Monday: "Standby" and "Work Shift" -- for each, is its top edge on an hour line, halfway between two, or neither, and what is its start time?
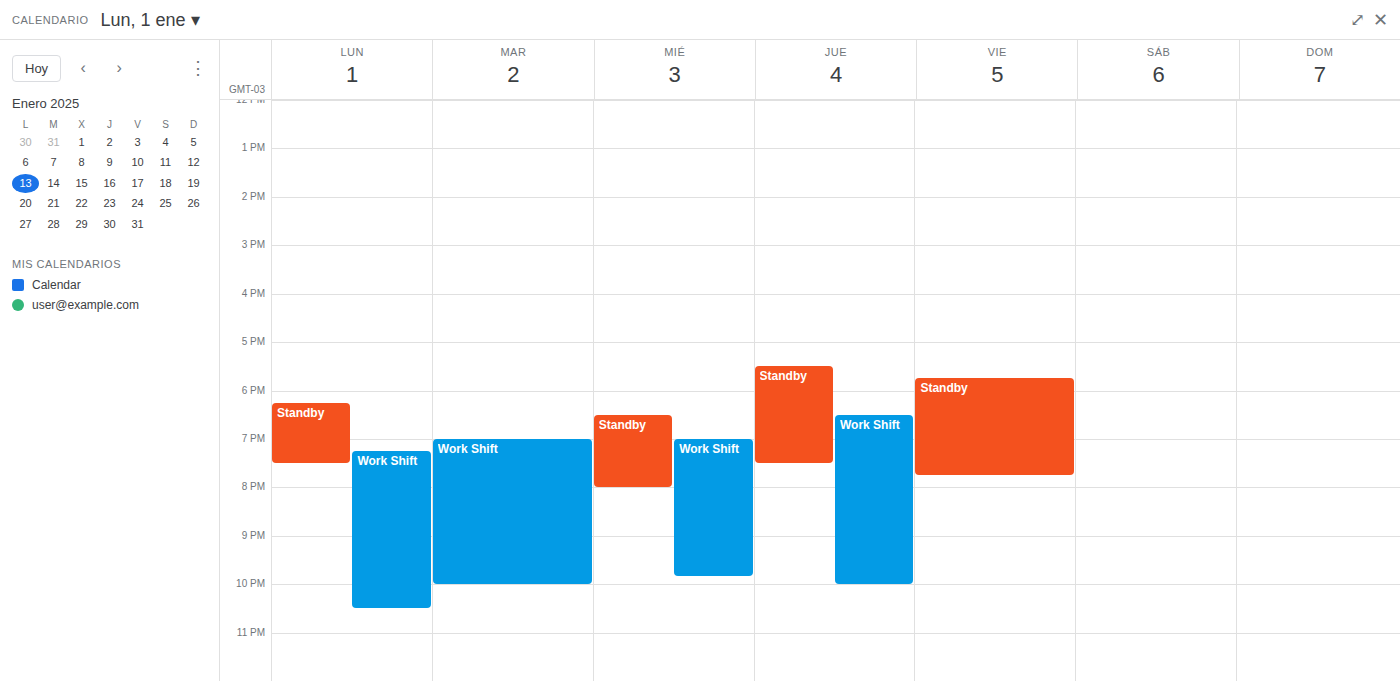
"Standby": 18:15, neither: a quarter of the way from the 18:00 line to the 19:00 line. "Work Shift": 19:15, neither: a quarter of the way from the 19:00 line to the 20:00 line.